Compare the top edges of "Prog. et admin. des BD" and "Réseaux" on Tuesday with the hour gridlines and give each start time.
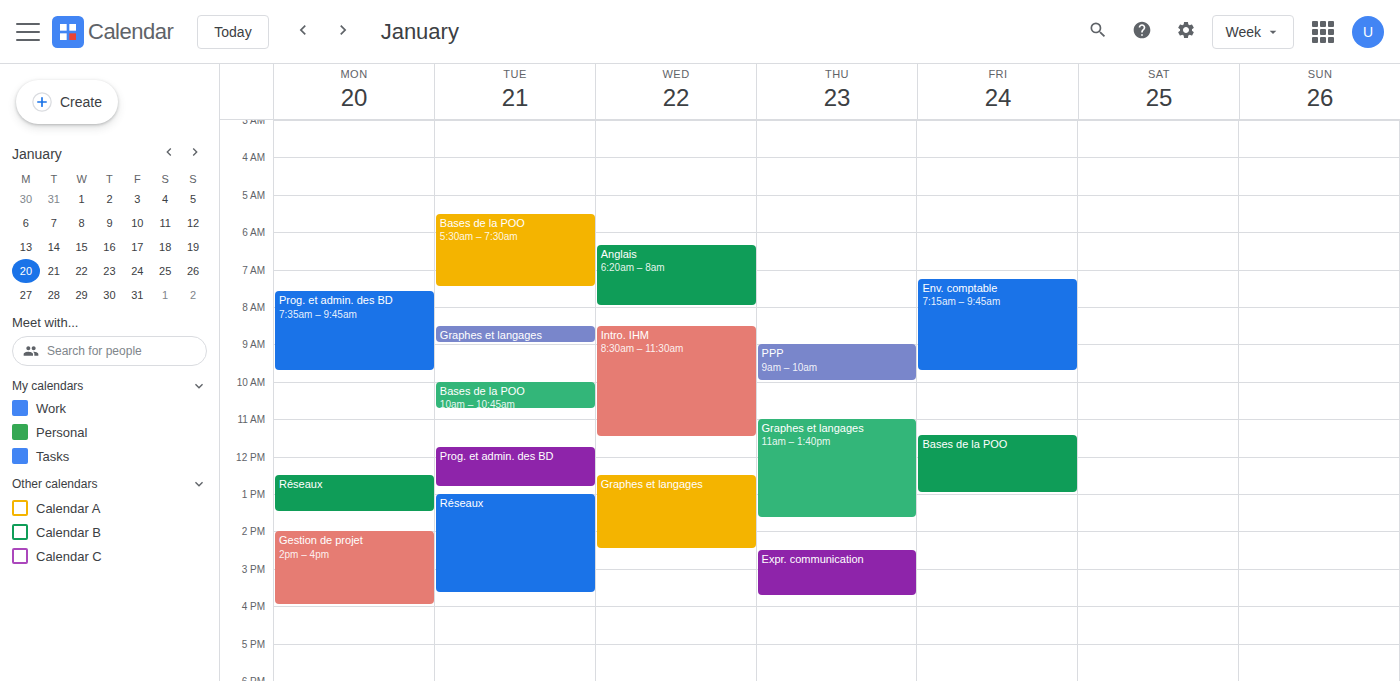
"Prog. et admin. des BD": 11:45 AM, neither: three quarters of the way from the 11 AM line to the 12 PM line. "Réseaux": 1:00 PM, exactly on the 1 PM line.